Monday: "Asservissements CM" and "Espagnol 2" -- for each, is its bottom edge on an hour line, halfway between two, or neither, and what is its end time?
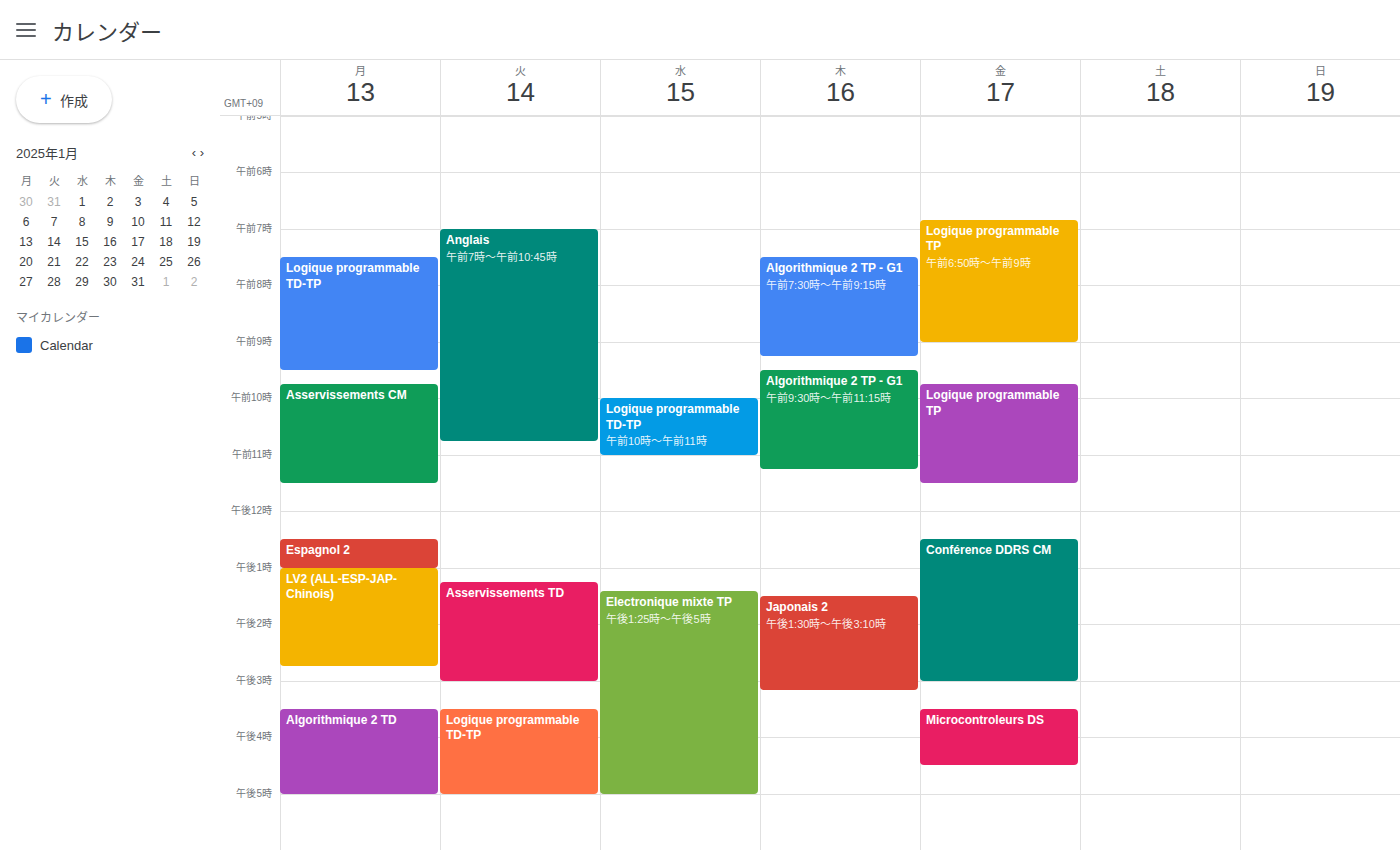
"Asservissements CM": 11:30 AM, halfway between the 11 AM and 12 PM lines. "Espagnol 2": 1:00 PM, exactly on the 1 PM line.